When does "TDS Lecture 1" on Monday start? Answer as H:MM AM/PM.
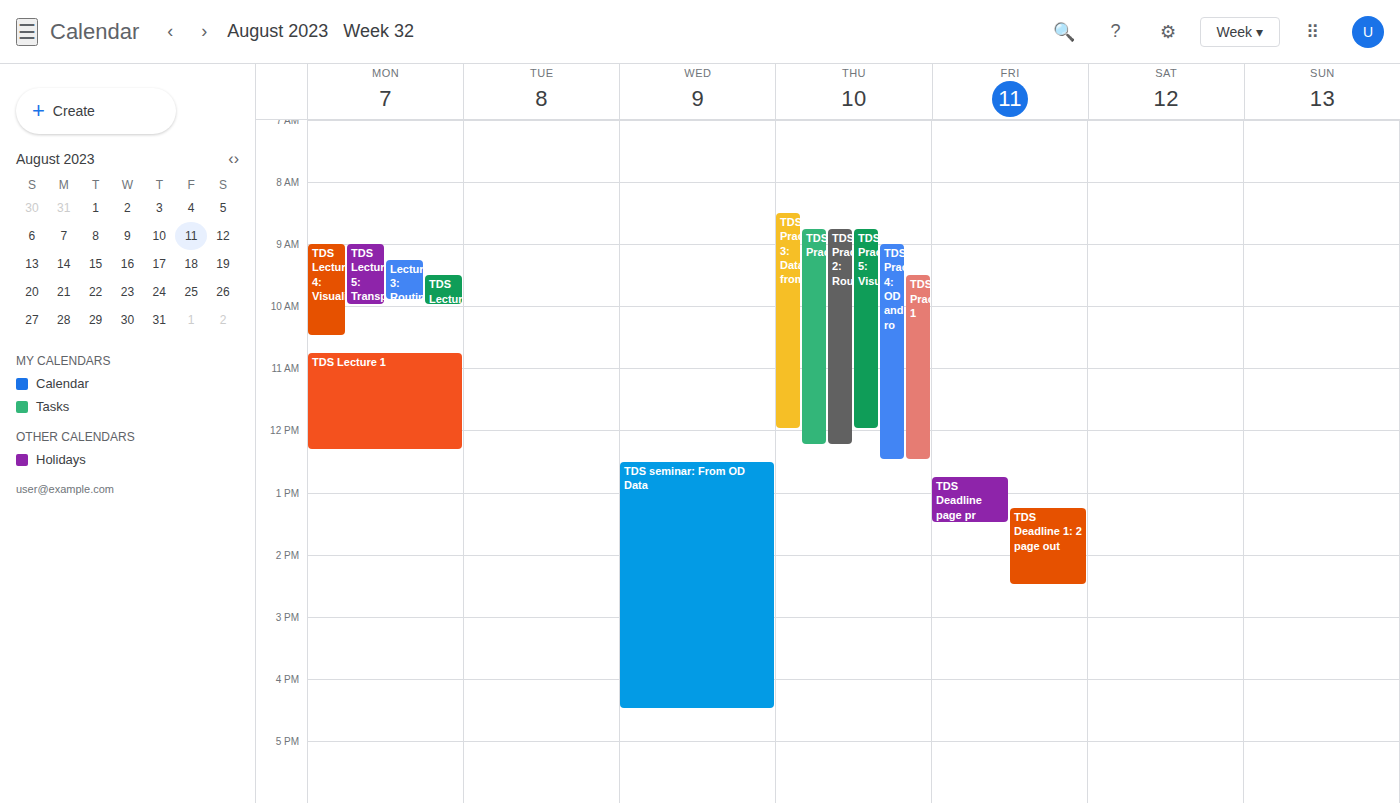
10:45 AM